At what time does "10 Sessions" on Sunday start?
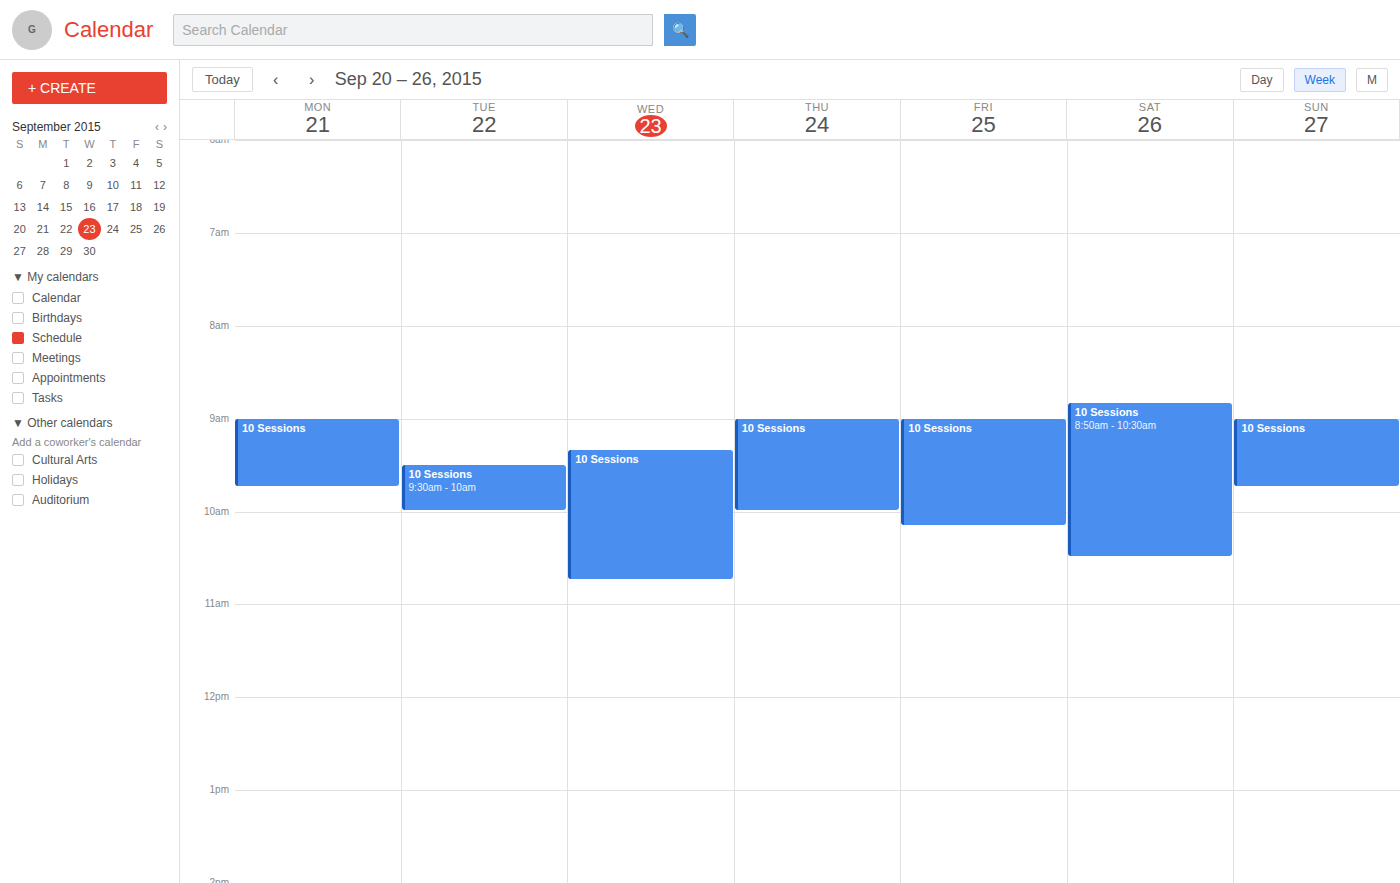
9:00 AM